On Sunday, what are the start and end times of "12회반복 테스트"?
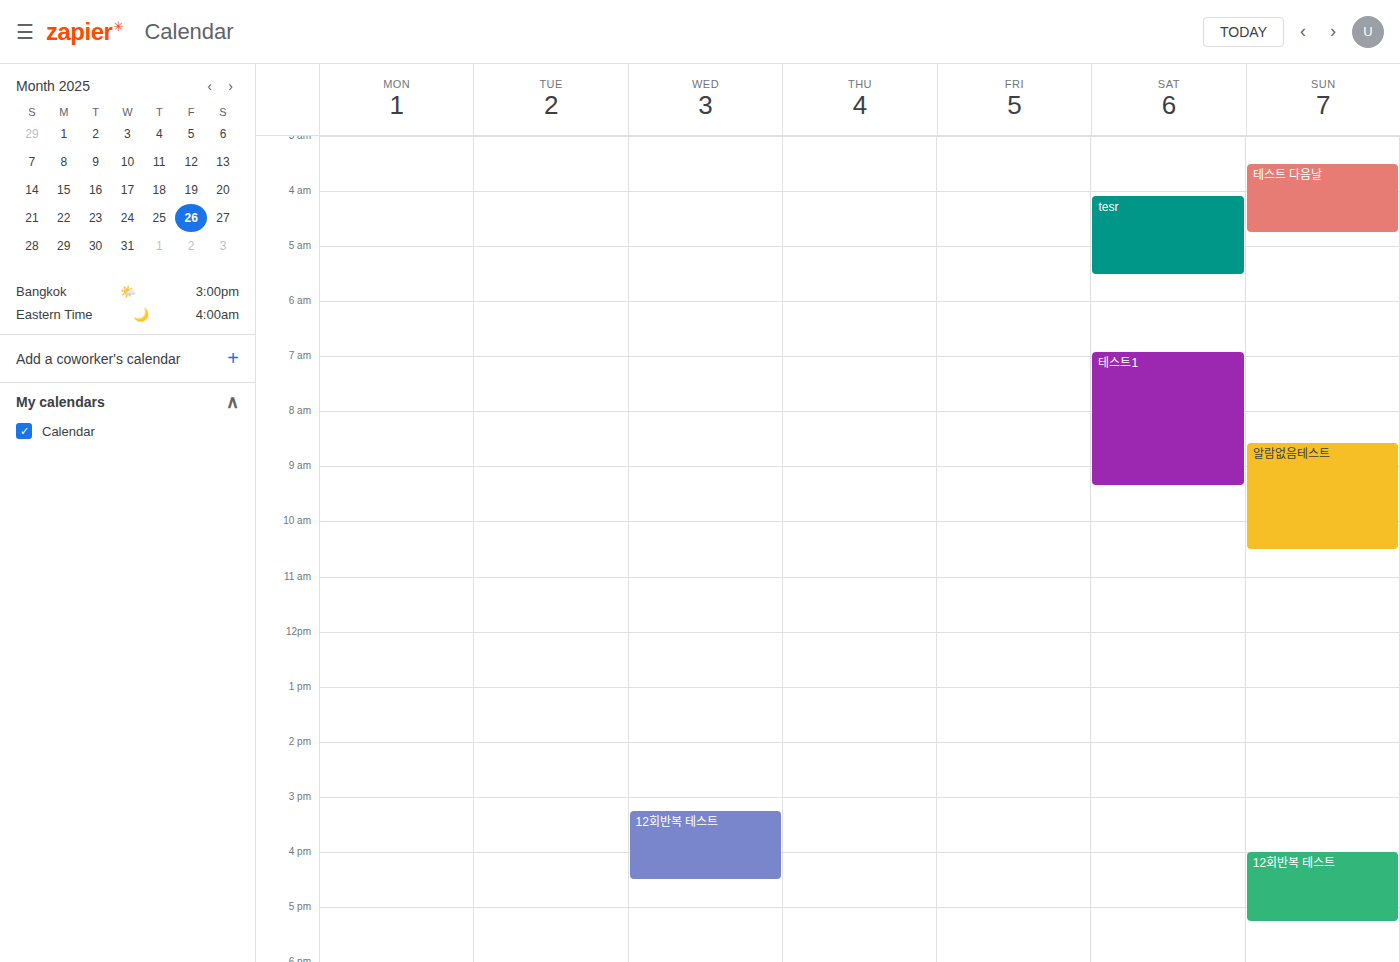
4:00 PM to 5:15 PM